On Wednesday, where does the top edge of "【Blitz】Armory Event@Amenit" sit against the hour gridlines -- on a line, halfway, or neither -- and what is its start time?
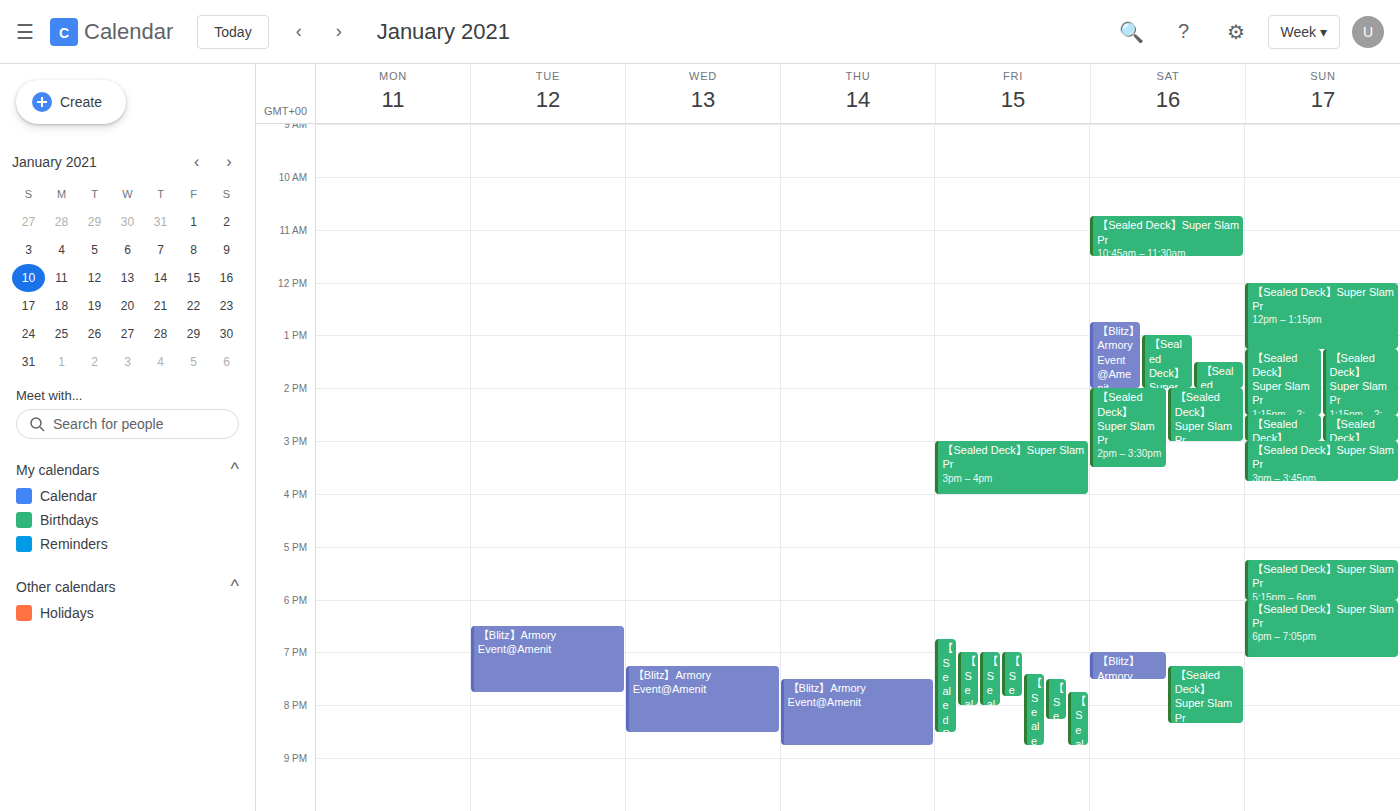
7:15 PM -- neither: a quarter of the way from the 7 PM line to the 8 PM line.